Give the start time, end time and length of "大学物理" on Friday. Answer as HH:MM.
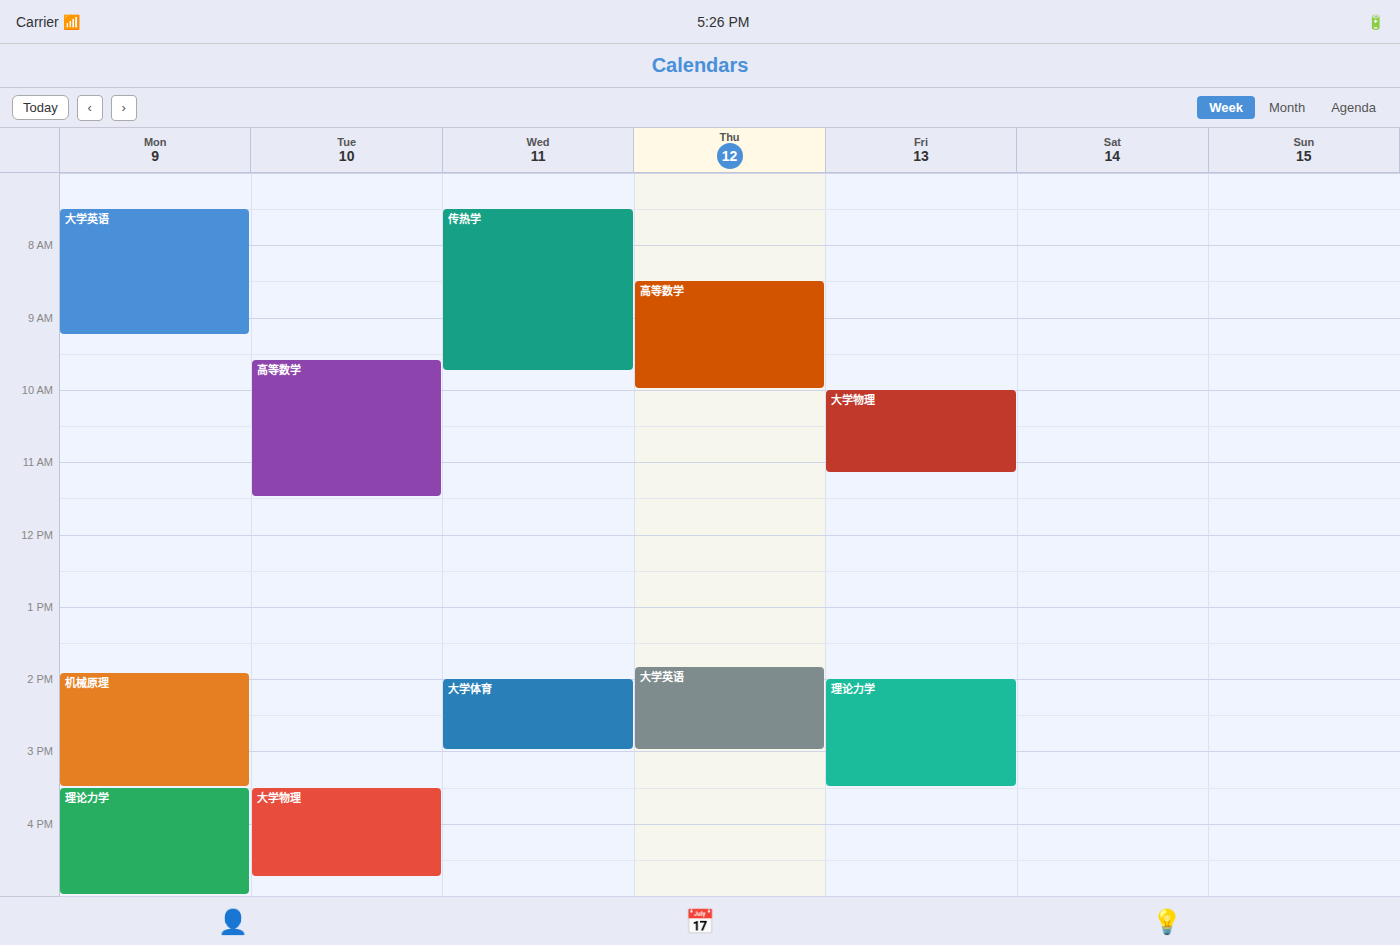
10:00 to 11:10, 1 hour 10 minutes